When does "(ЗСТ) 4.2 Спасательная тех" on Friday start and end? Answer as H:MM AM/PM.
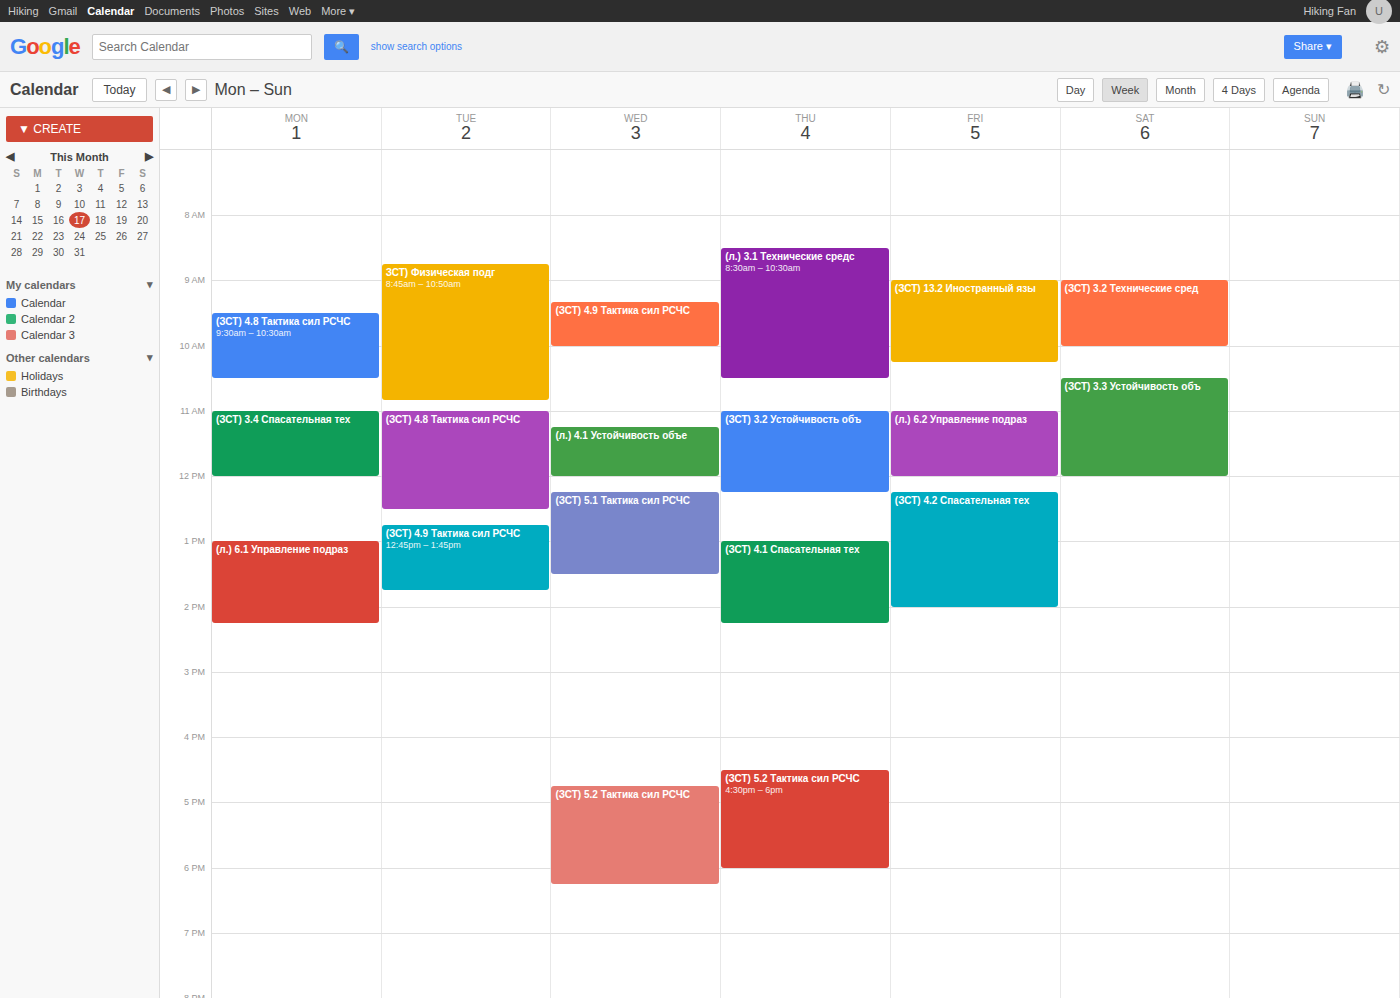
12:15 PM to 2:00 PM